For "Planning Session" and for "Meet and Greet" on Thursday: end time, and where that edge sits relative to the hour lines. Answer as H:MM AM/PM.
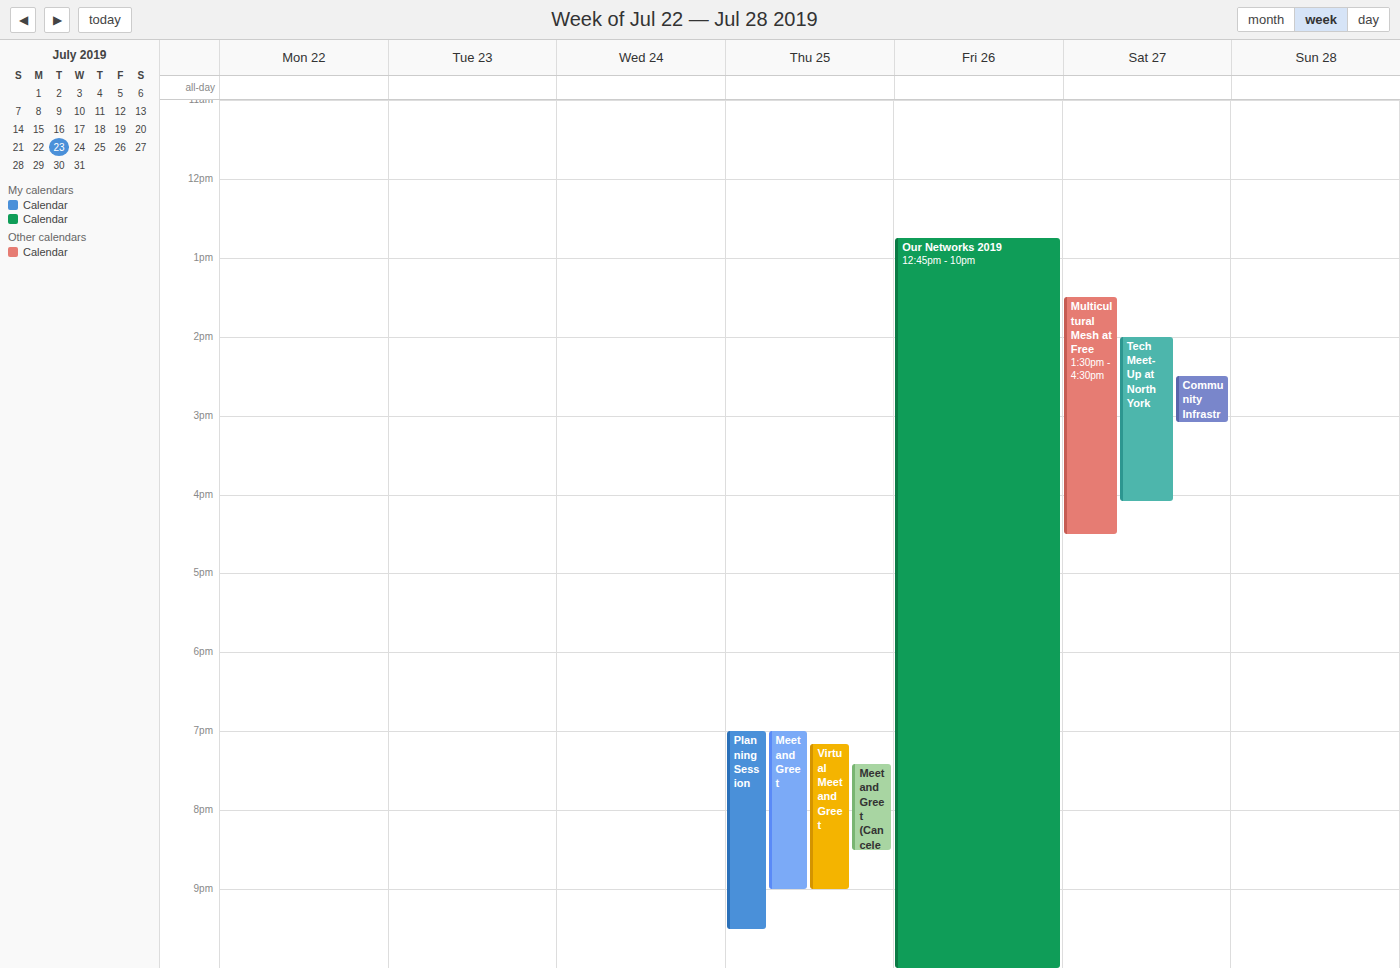
"Planning Session": 9:30 PM, halfway between the 9 PM and 10 PM lines. "Meet and Greet": 9:00 PM, exactly on the 9 PM line.